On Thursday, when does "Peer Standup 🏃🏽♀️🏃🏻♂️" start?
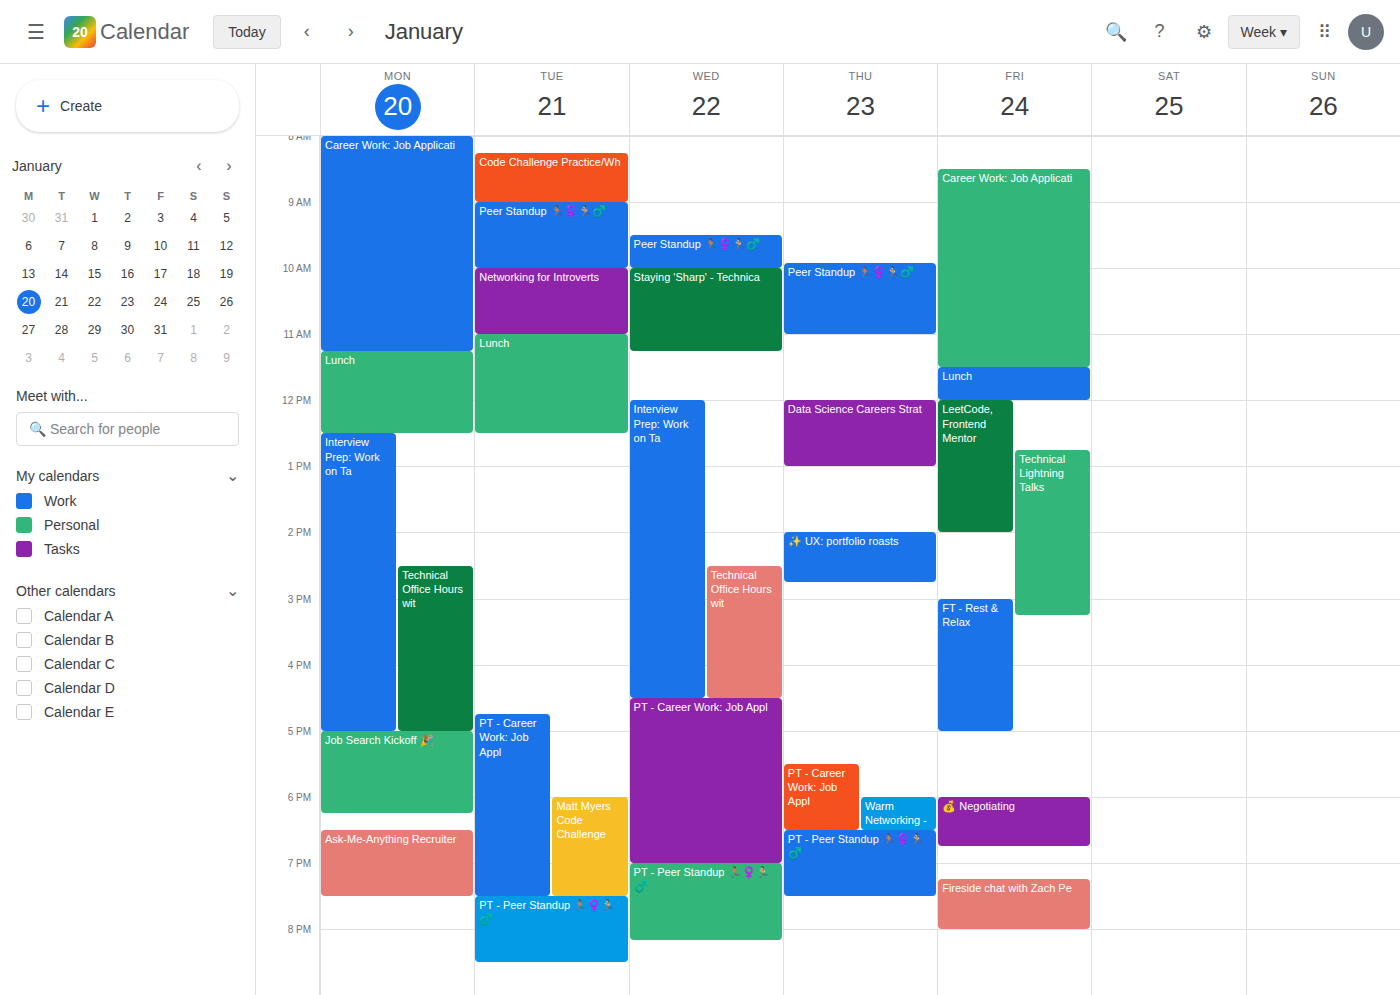
9:55 AM